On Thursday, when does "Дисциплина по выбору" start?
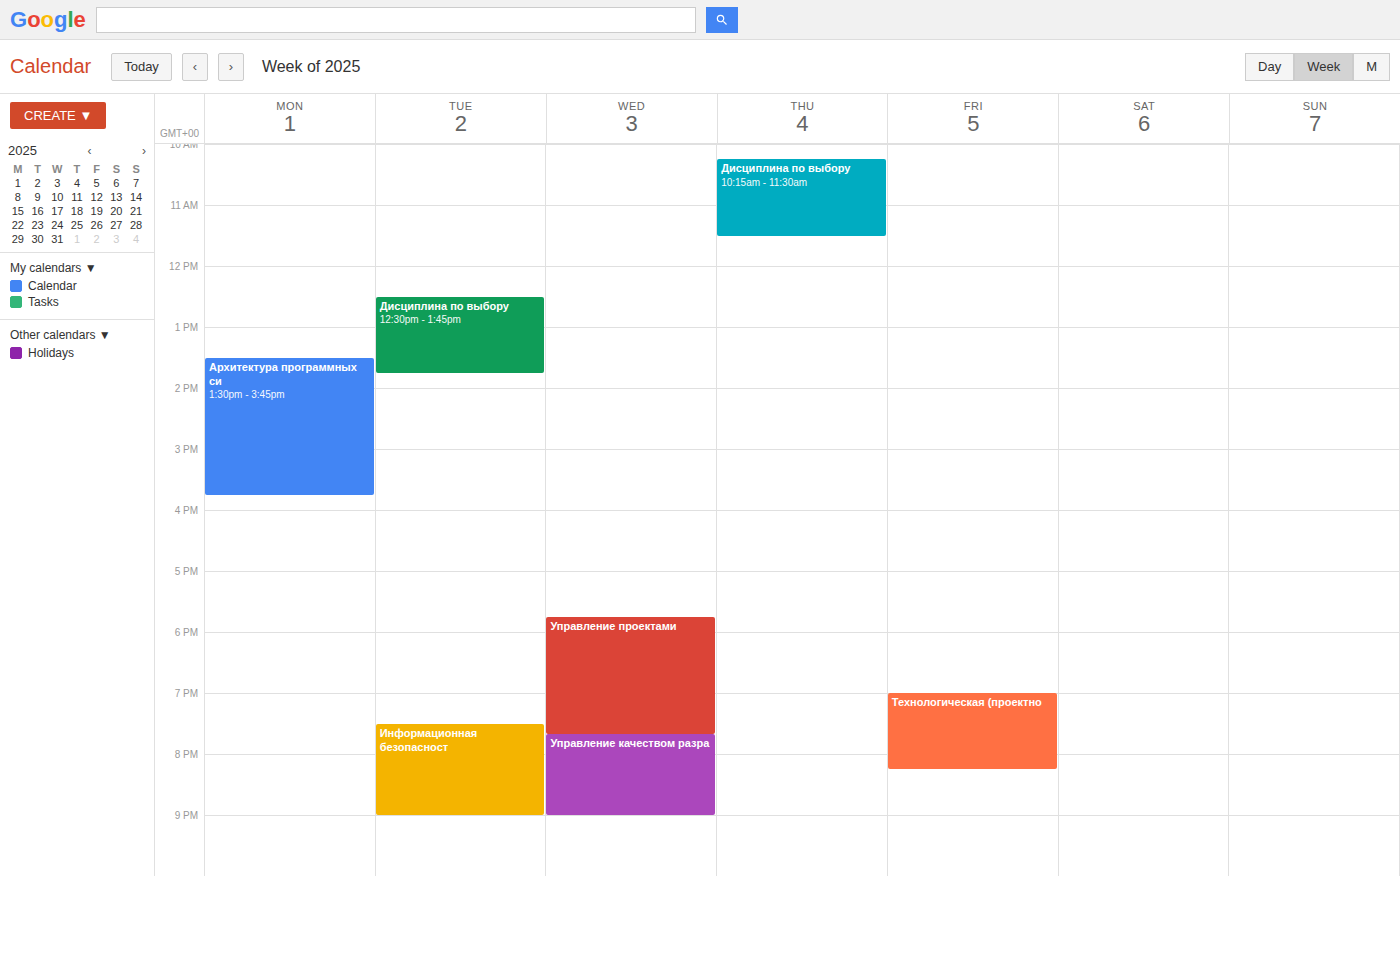
10:15 AM